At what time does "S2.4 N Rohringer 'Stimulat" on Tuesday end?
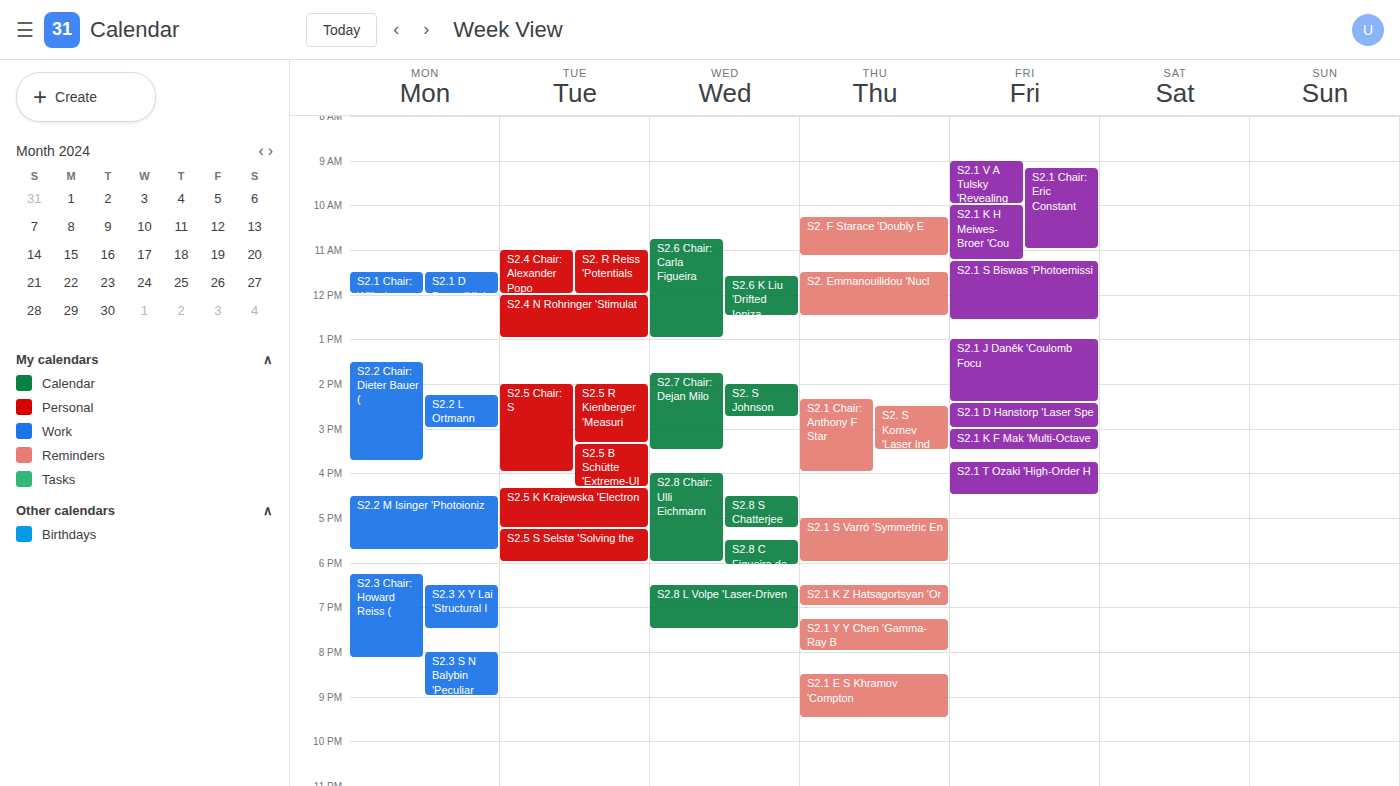
1:00 PM